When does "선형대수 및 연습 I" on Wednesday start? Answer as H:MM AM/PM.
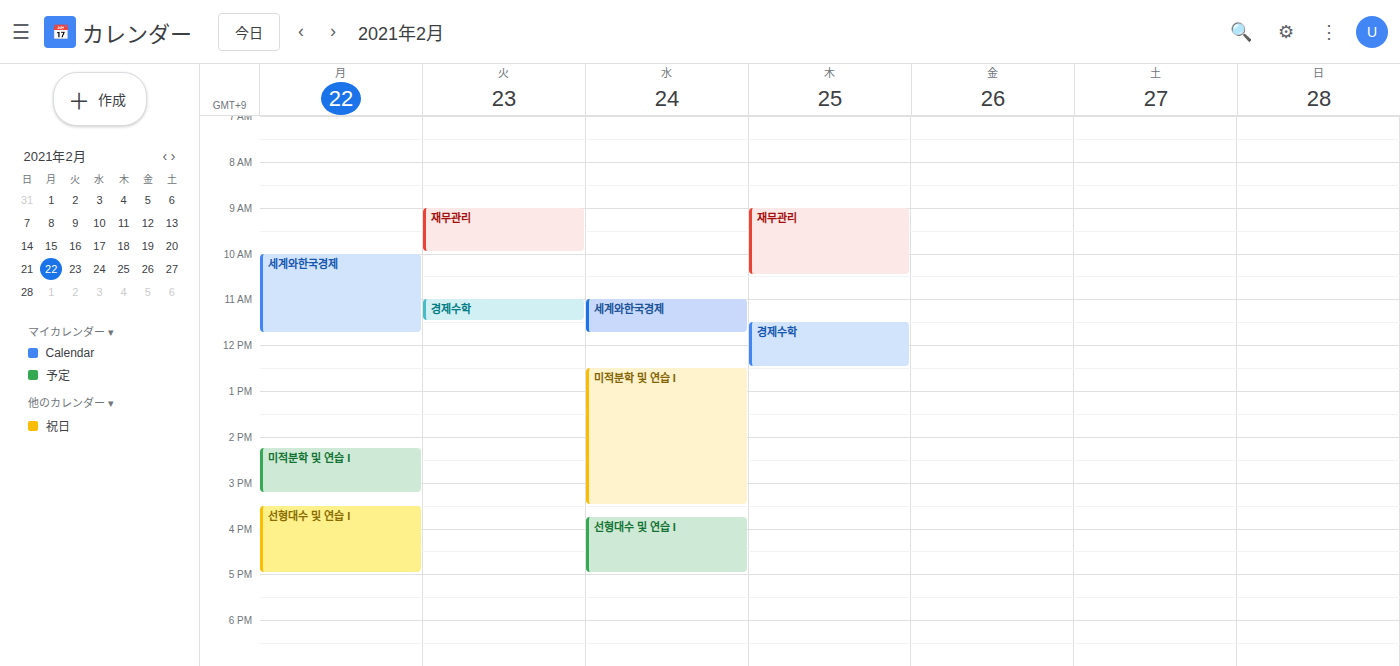
3:45 PM